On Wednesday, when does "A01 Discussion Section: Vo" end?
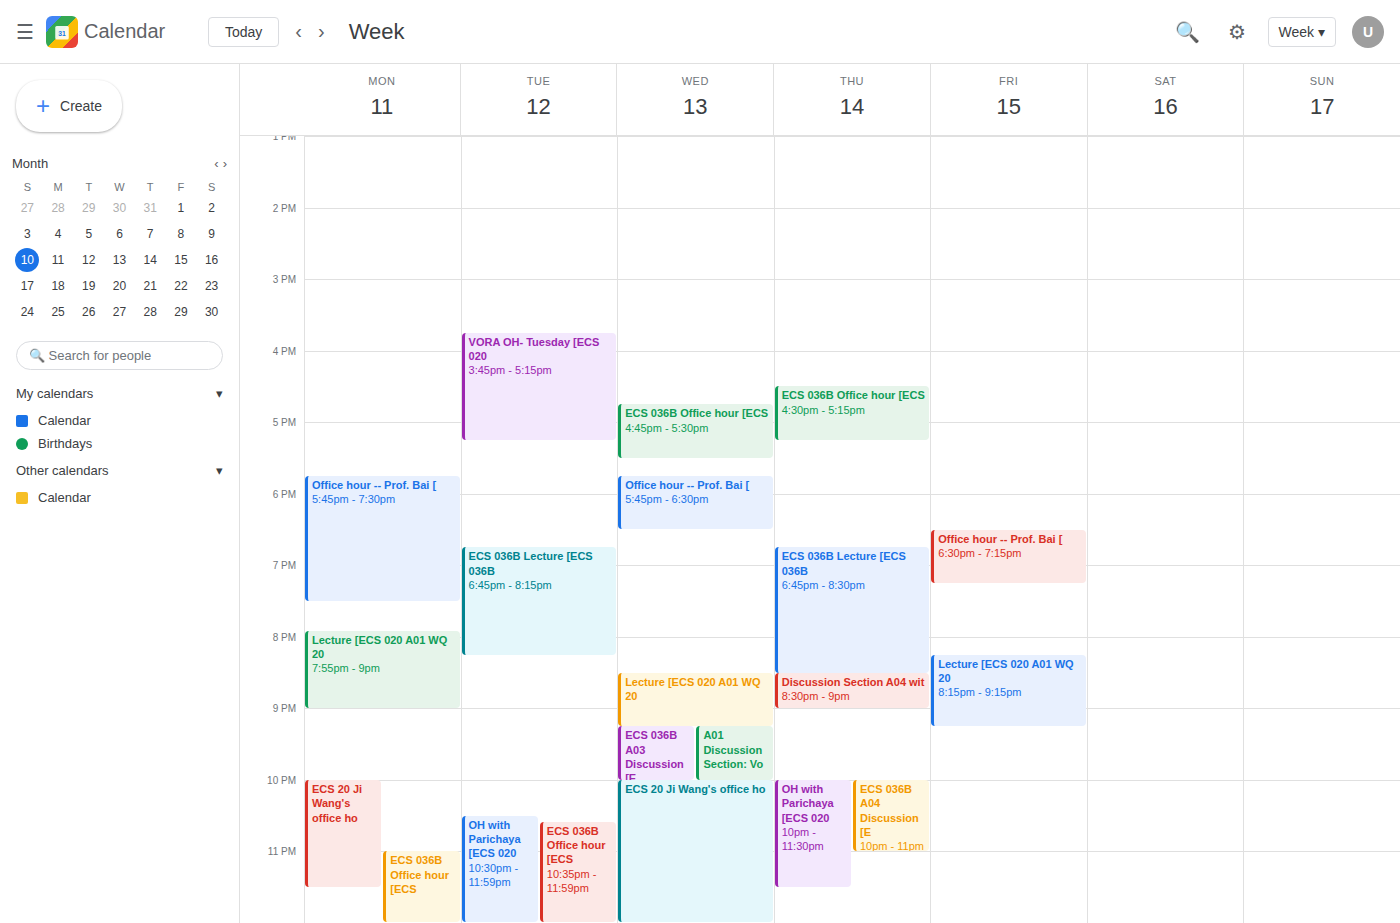
10:00 PM